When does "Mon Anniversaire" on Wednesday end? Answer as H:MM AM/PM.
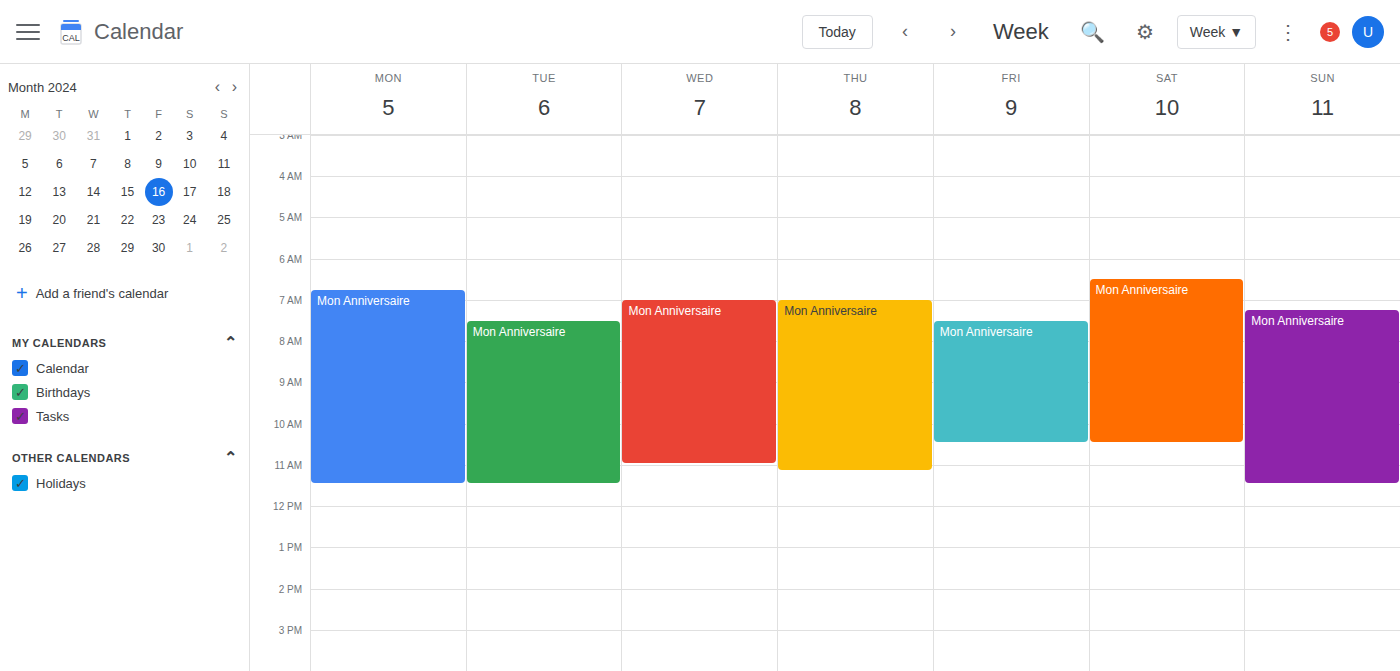
11:00 AM